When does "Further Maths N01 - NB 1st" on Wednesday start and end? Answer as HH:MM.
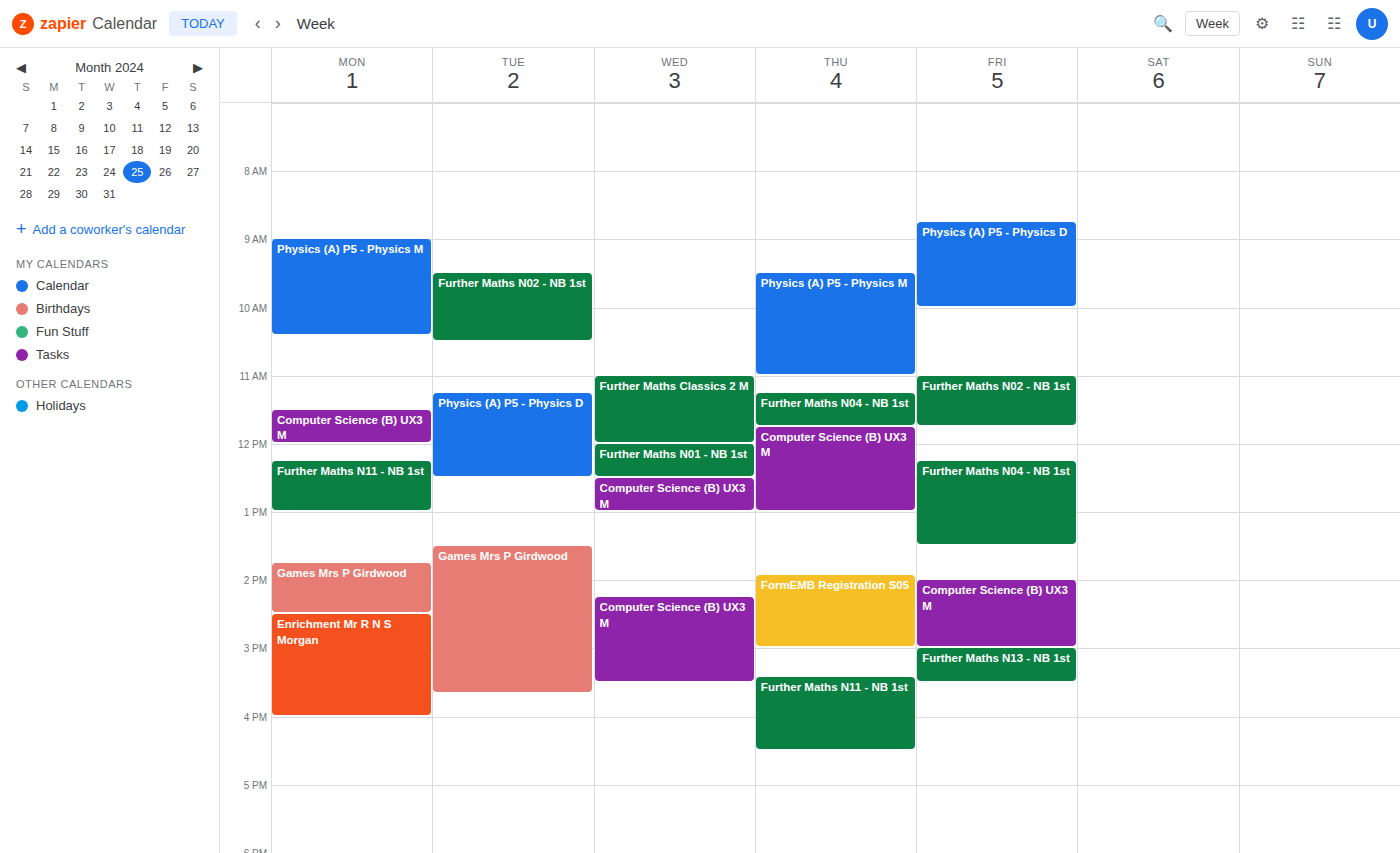
12:00 to 12:30